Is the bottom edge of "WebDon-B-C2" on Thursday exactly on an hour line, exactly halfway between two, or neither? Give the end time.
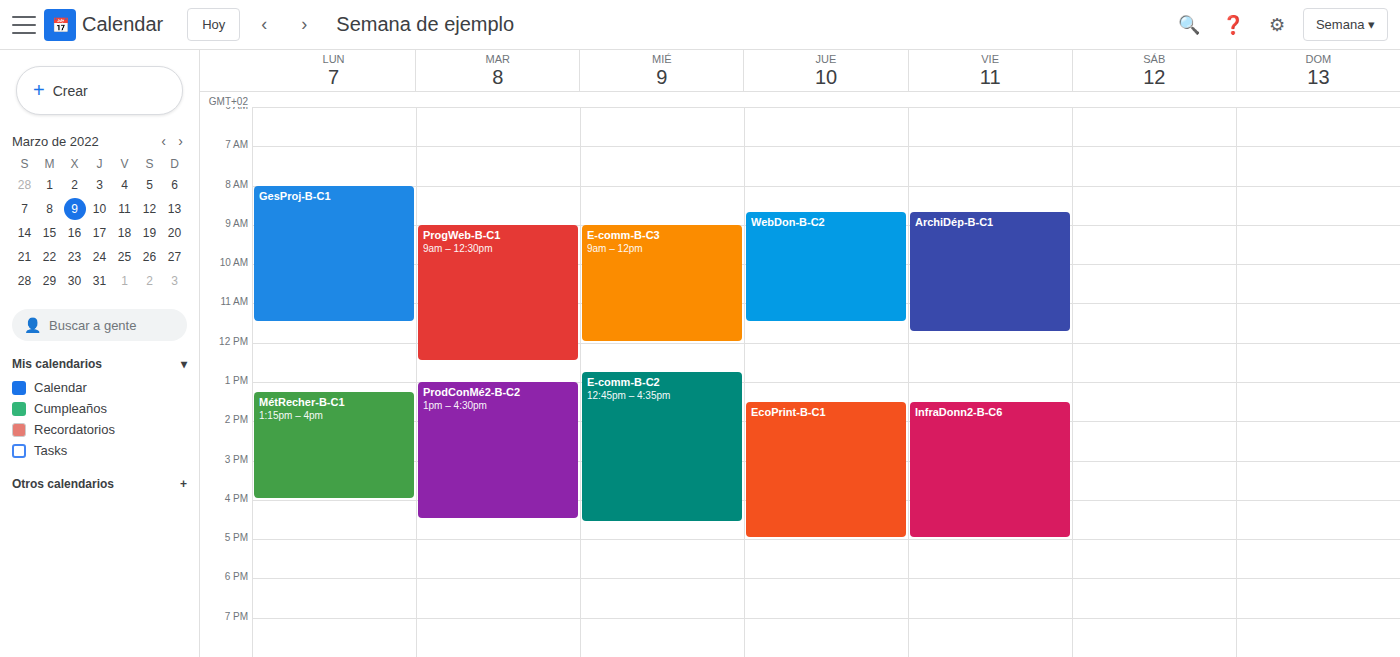
11:30 AM -- halfway between the 11 AM and 12 PM lines.